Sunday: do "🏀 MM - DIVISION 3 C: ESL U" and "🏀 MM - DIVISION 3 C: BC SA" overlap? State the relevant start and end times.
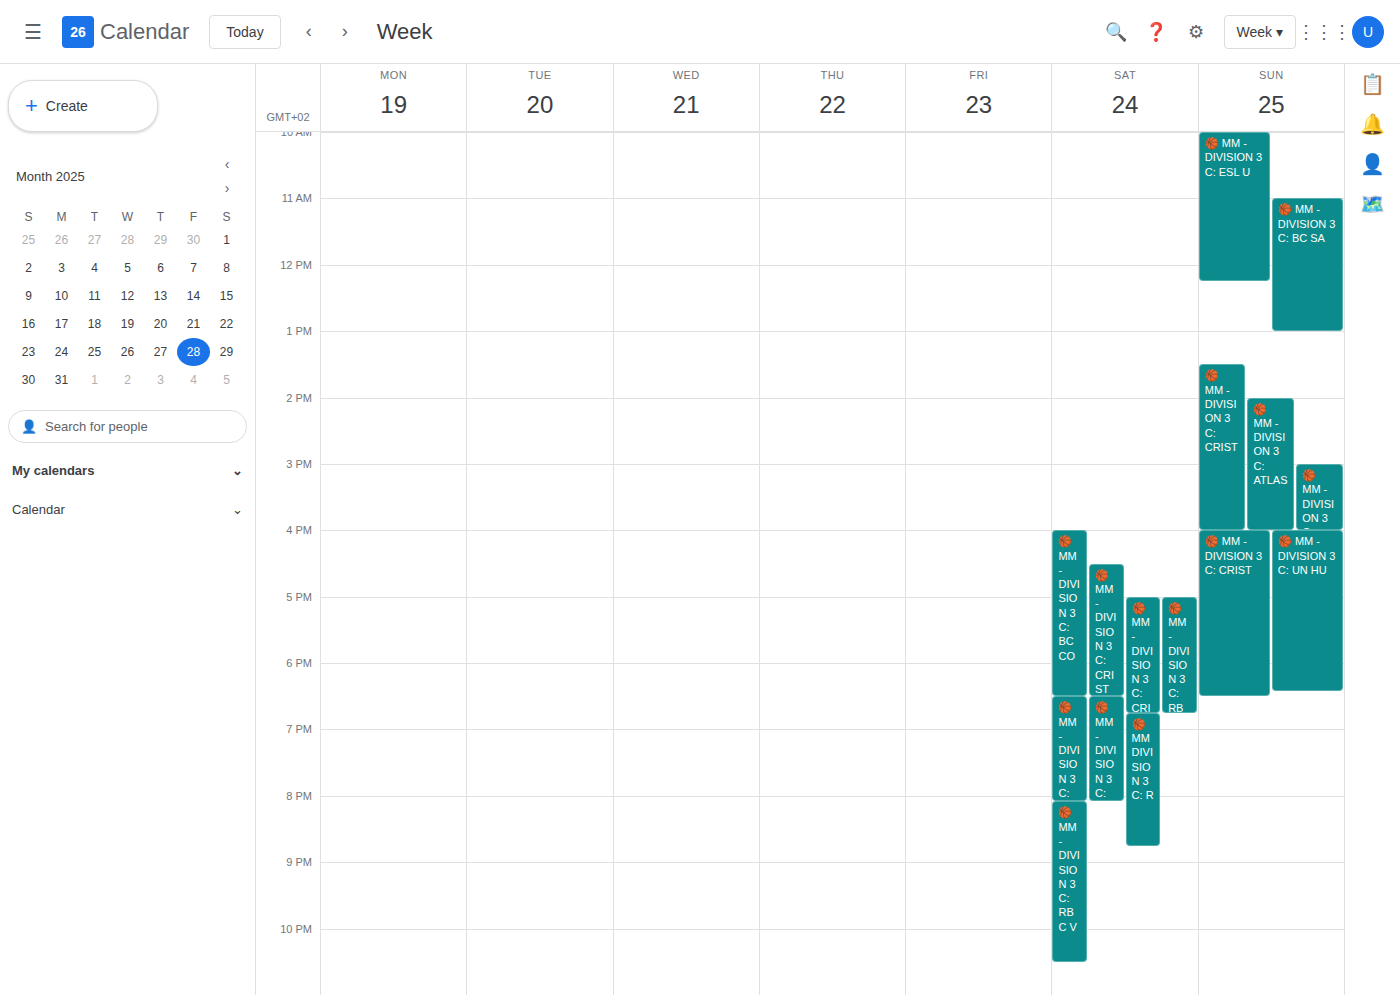
"🏀 MM - DIVISION 3 C: BC SA" starts at 11:00 AM, before "🏀 MM - DIVISION 3 C: ESL U" ends at 12:15 PM -- they overlap.